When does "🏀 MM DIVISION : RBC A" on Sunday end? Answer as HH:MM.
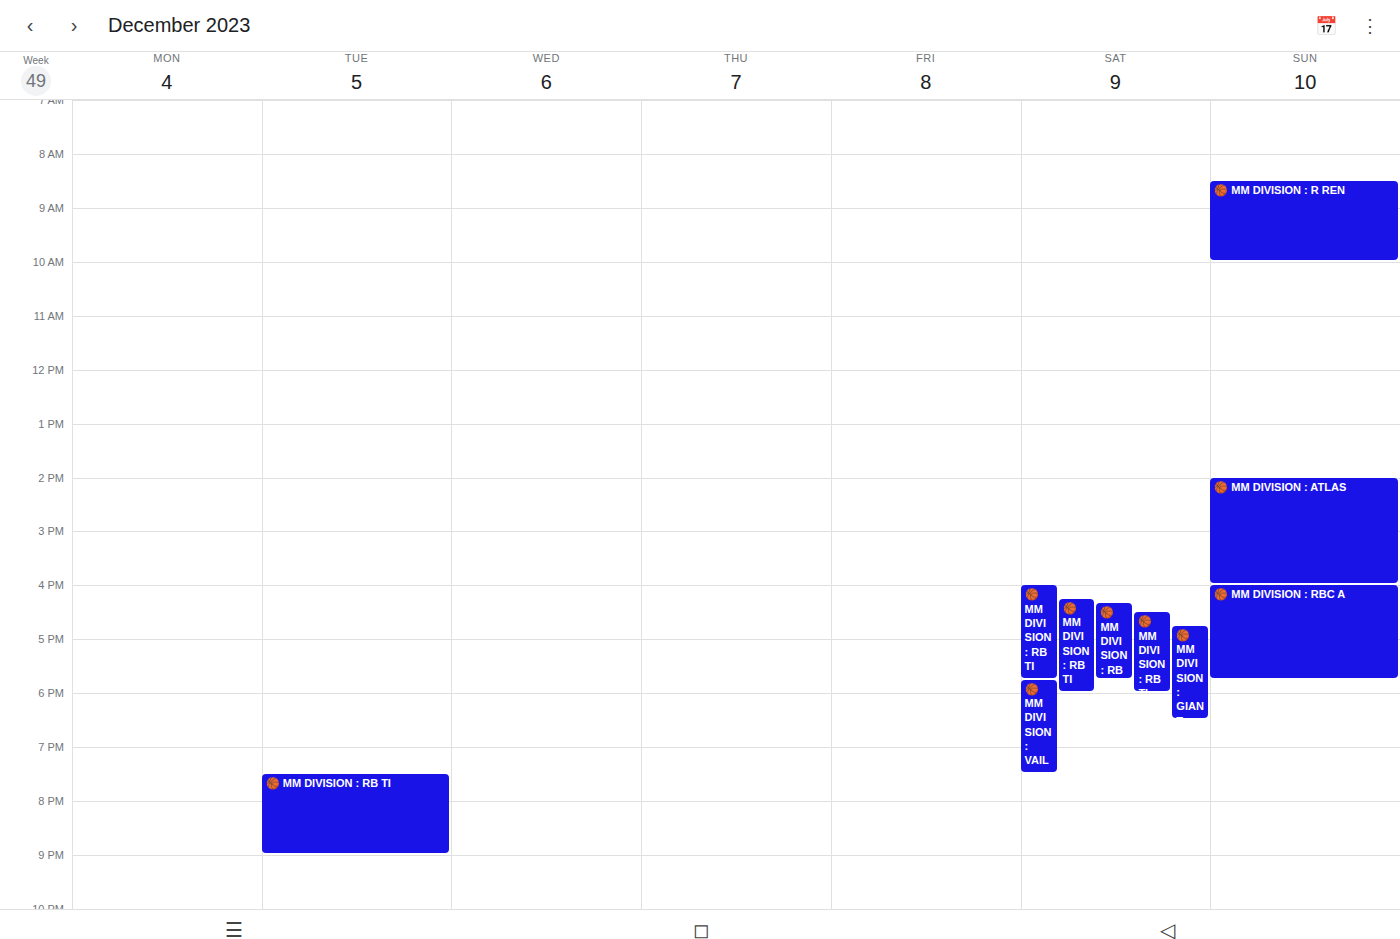
17:45